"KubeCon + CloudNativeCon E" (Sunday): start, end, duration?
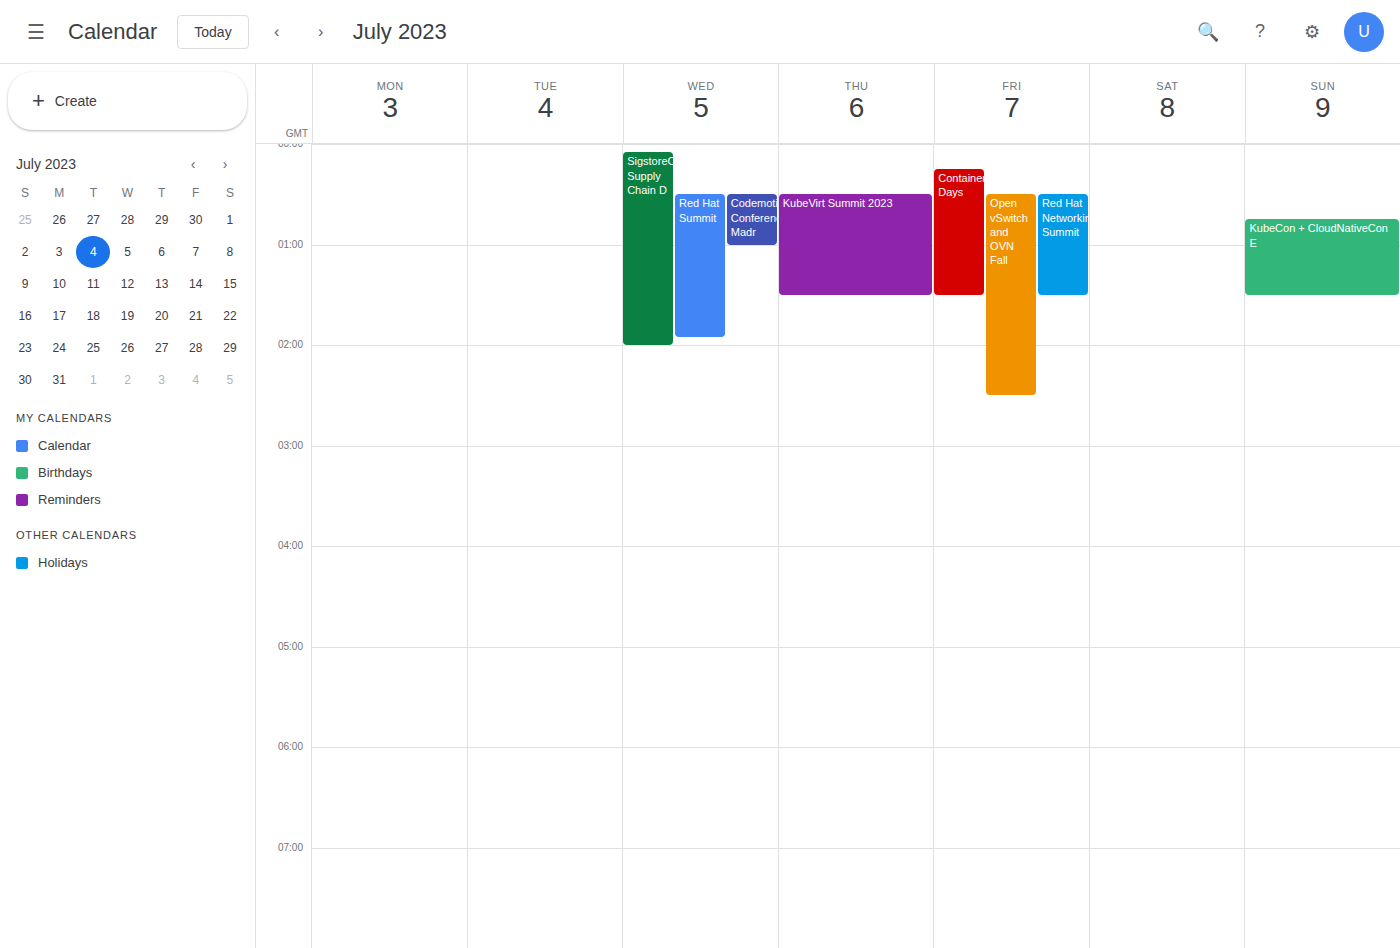
12:45 AM to 1:30 AM, 45 minutes